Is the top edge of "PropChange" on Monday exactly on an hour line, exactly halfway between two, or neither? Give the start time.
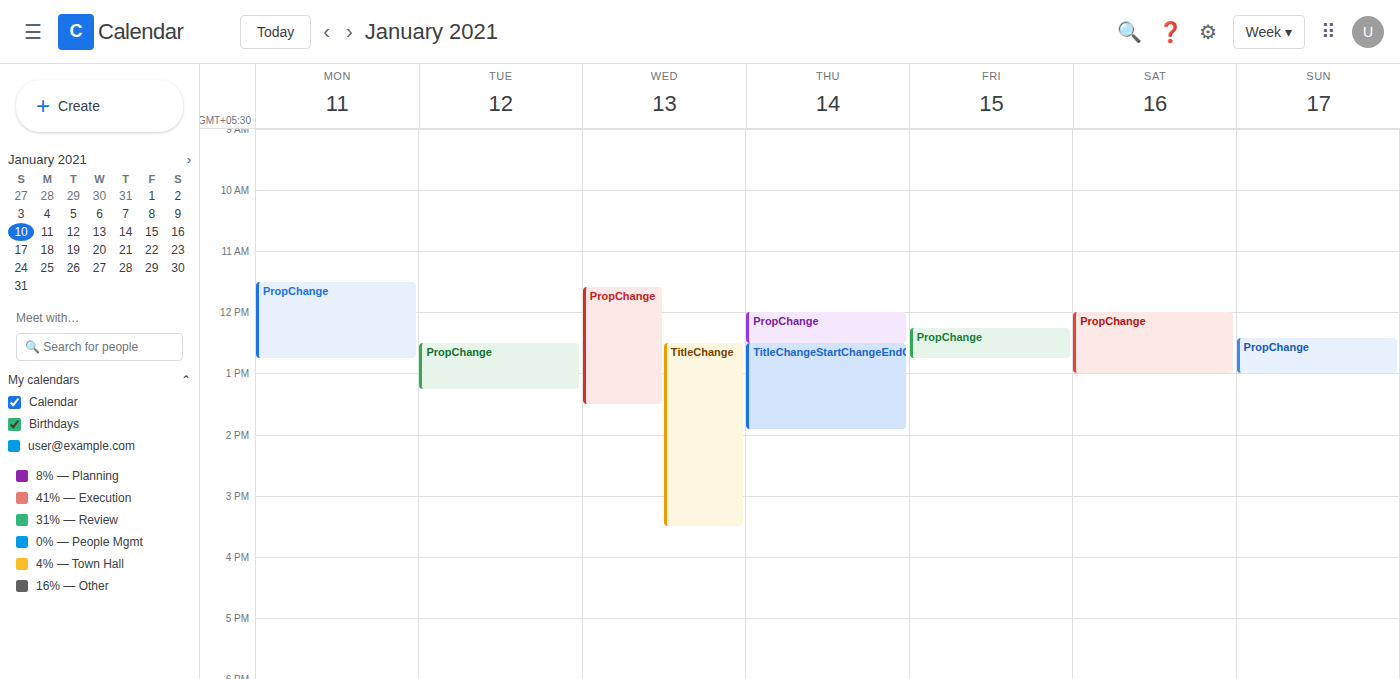
11:30 AM -- halfway between the 11 AM and 12 PM lines.